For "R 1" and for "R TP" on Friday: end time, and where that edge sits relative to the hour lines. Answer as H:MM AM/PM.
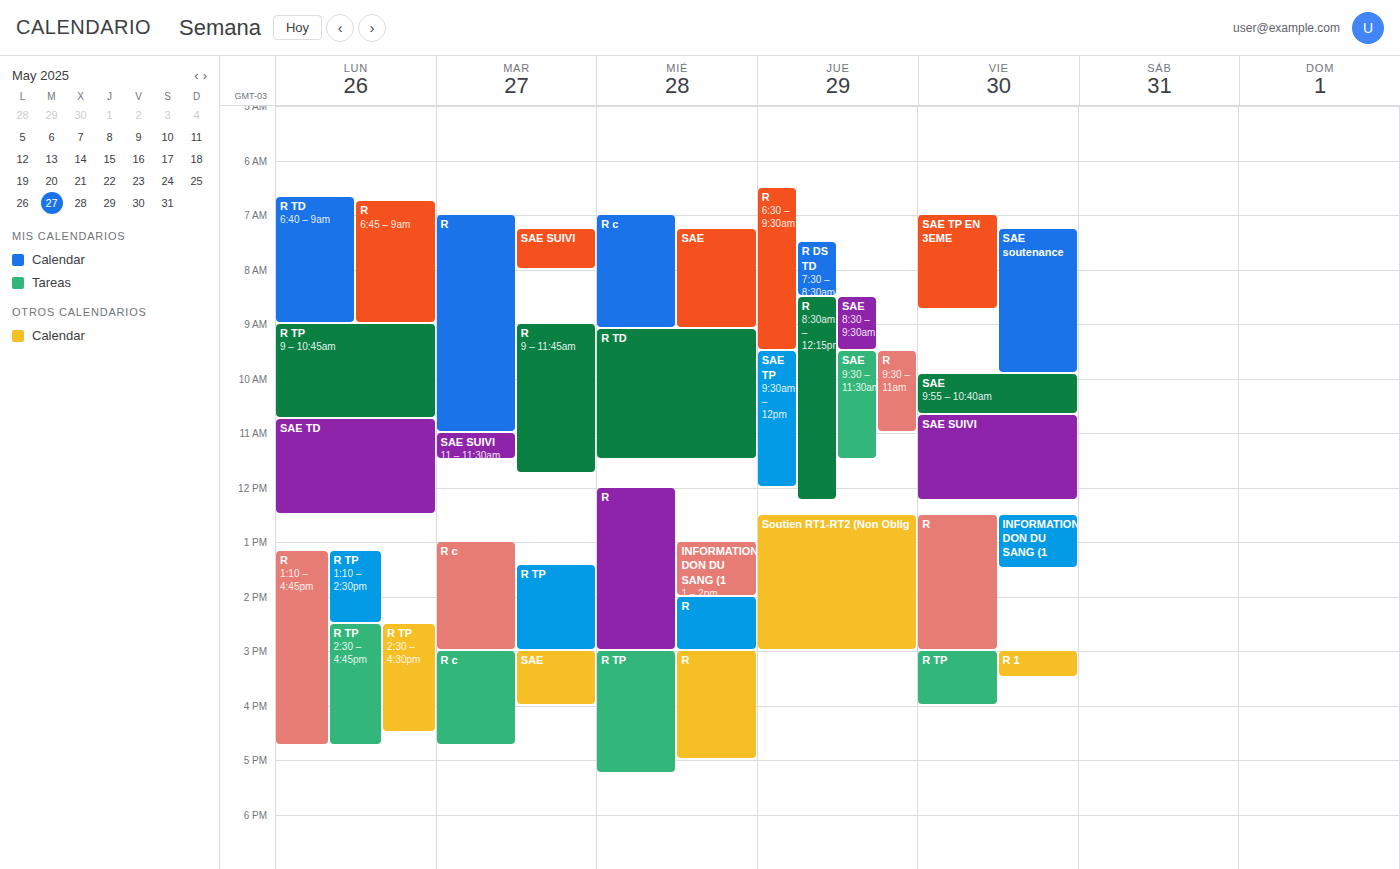
"R 1": 3:30 PM, halfway between the 3 PM and 4 PM lines. "R TP": 4:00 PM, exactly on the 4 PM line.